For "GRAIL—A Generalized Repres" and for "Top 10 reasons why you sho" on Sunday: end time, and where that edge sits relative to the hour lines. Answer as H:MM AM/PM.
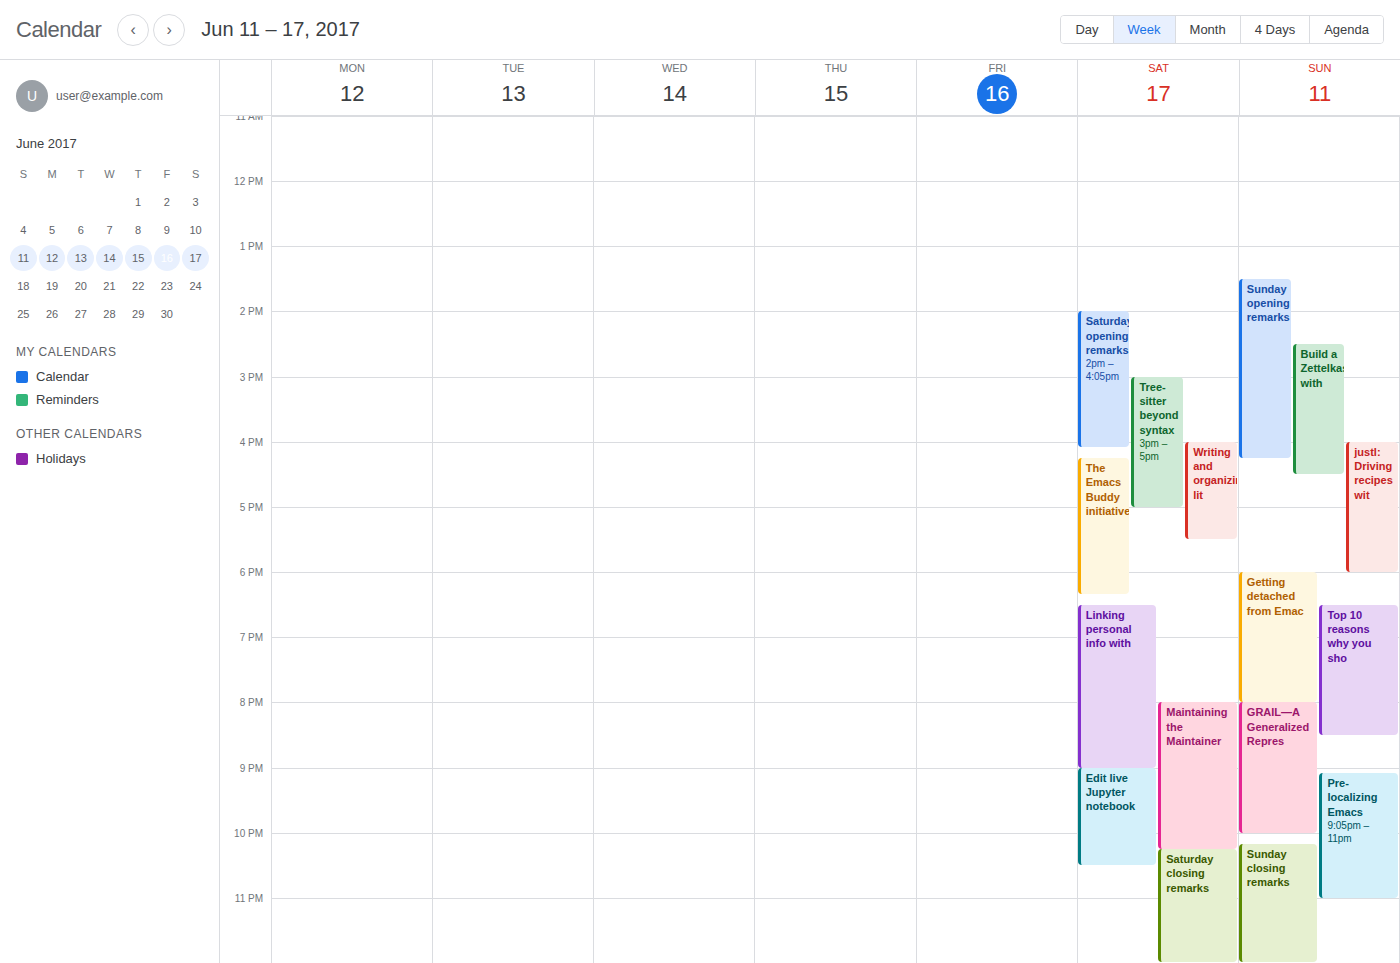
"GRAIL—A Generalized Repres": 10:00 PM, exactly on the 10 PM line. "Top 10 reasons why you sho": 8:30 PM, halfway between the 8 PM and 9 PM lines.